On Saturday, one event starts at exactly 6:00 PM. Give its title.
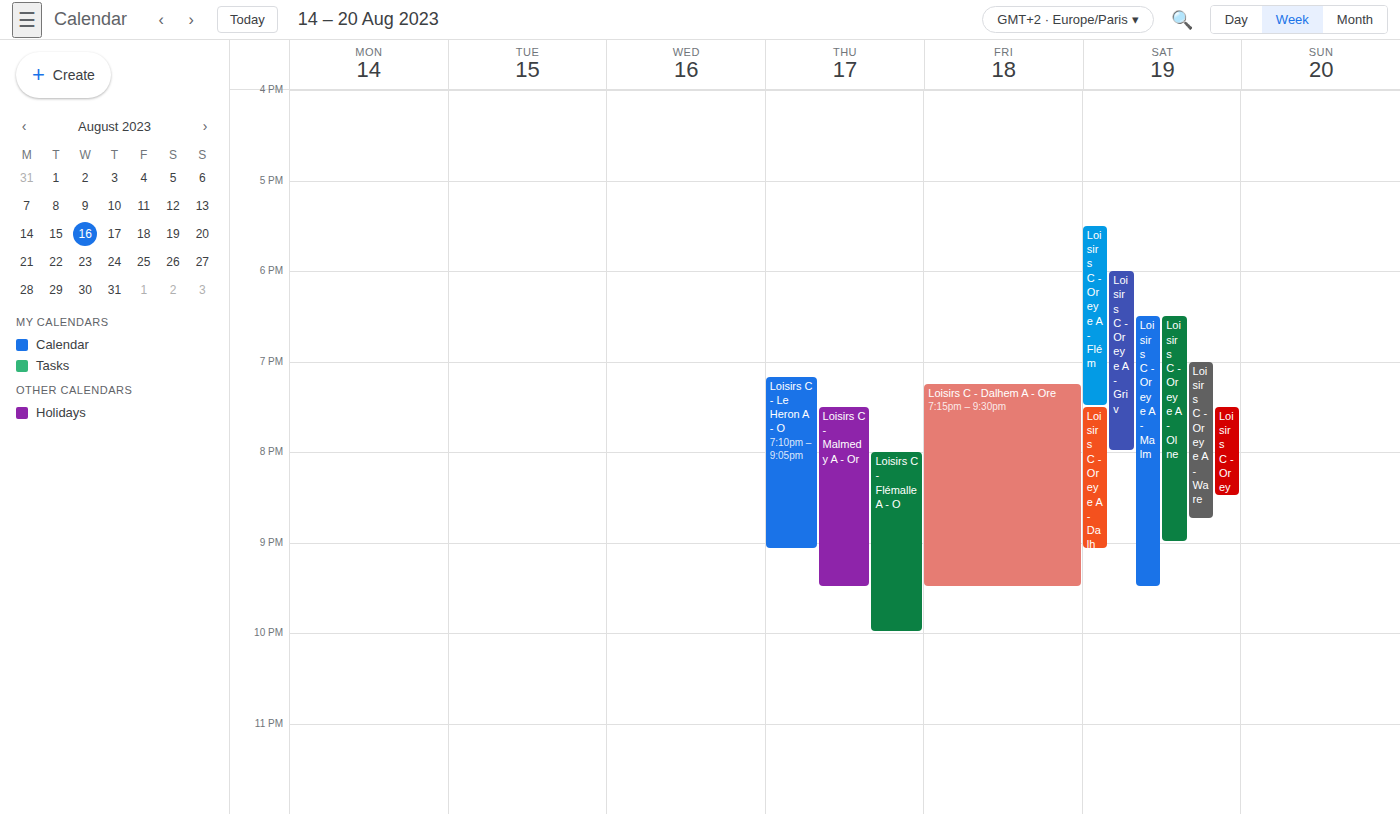
"Loisirs C - Oreye A - Griv"